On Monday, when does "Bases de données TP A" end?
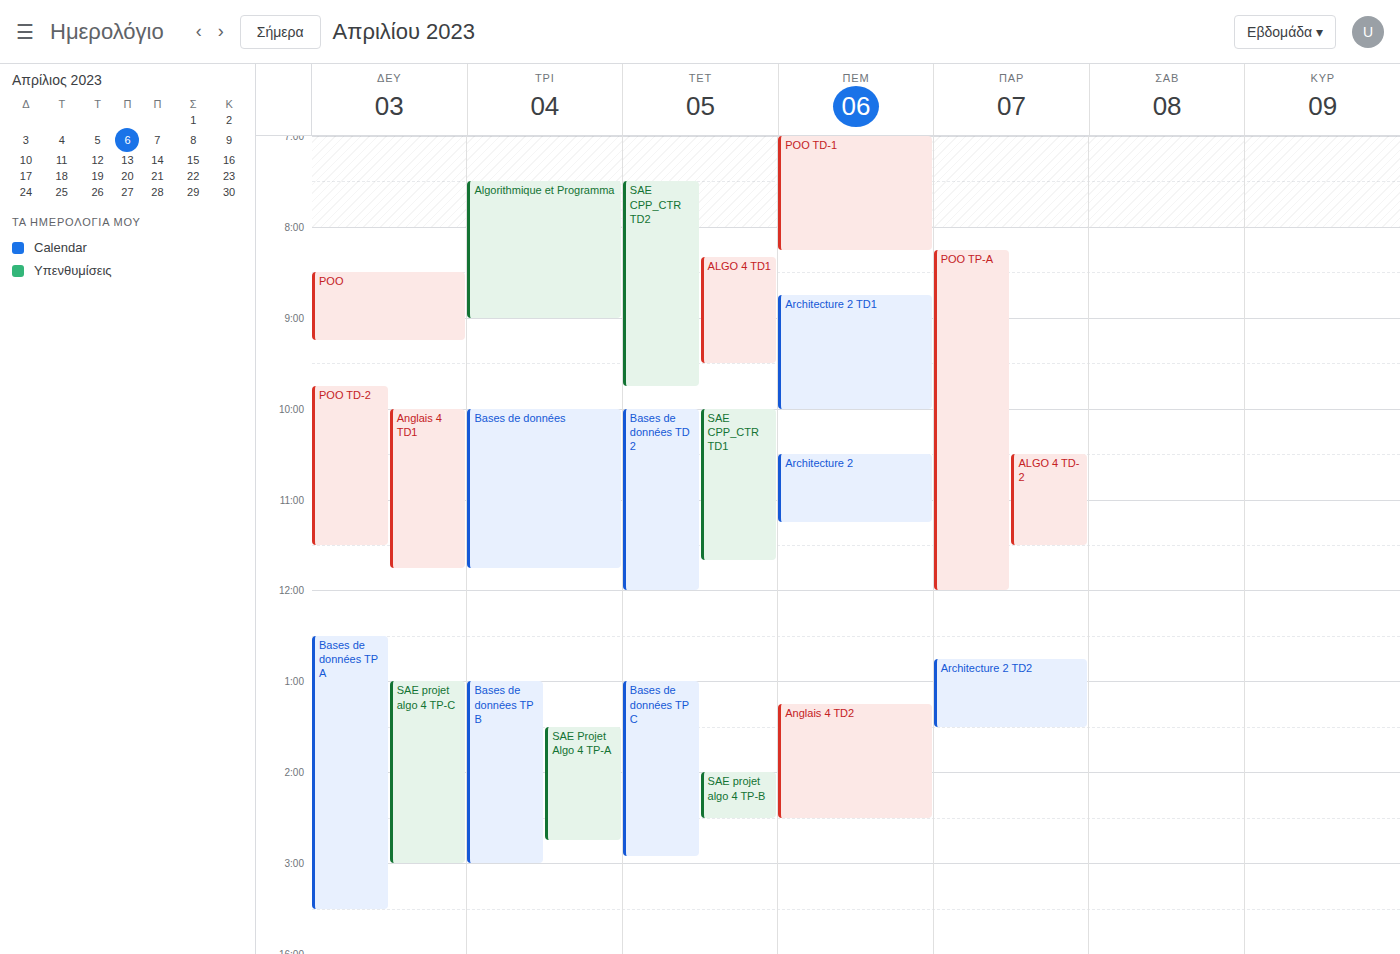
3:30 PM